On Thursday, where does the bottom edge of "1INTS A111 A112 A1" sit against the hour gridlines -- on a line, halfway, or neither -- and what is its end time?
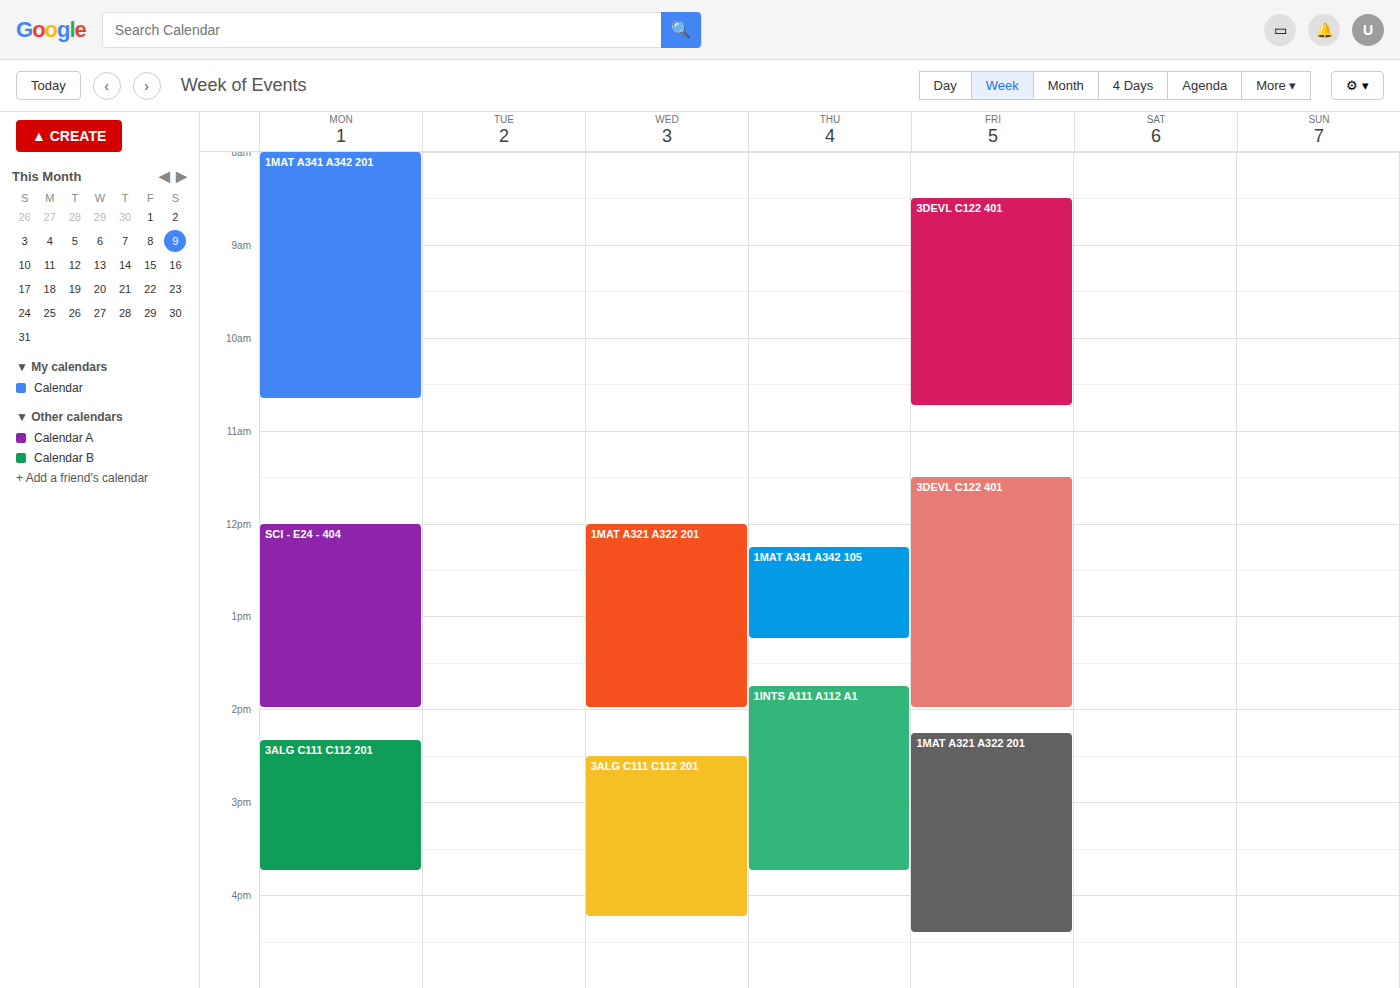
3:45 PM -- neither: three quarters of the way from the 3 PM line to the 4 PM line.